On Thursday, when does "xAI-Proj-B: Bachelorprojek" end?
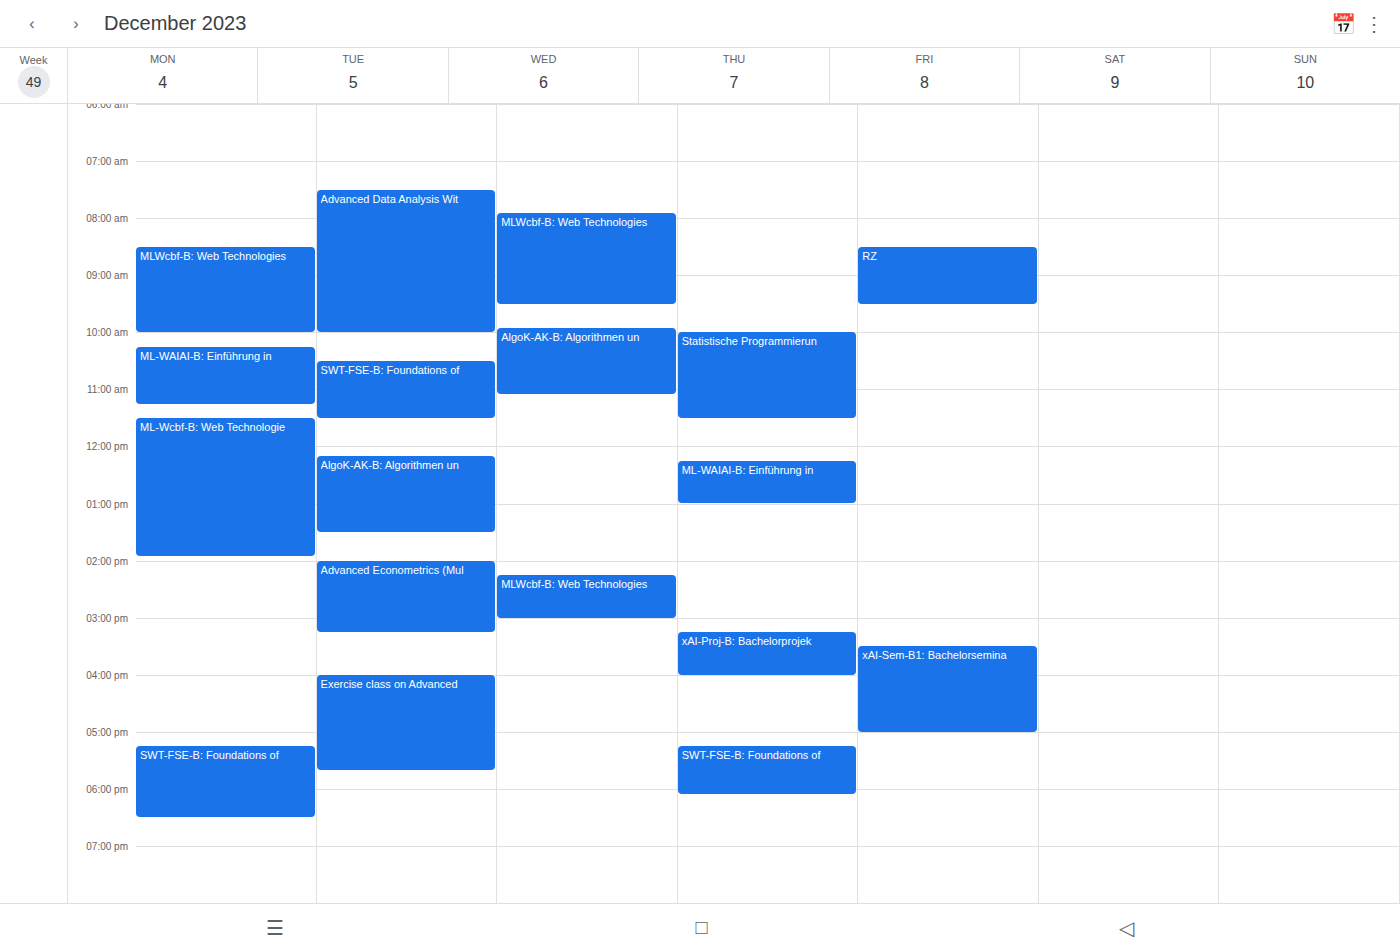
16:00